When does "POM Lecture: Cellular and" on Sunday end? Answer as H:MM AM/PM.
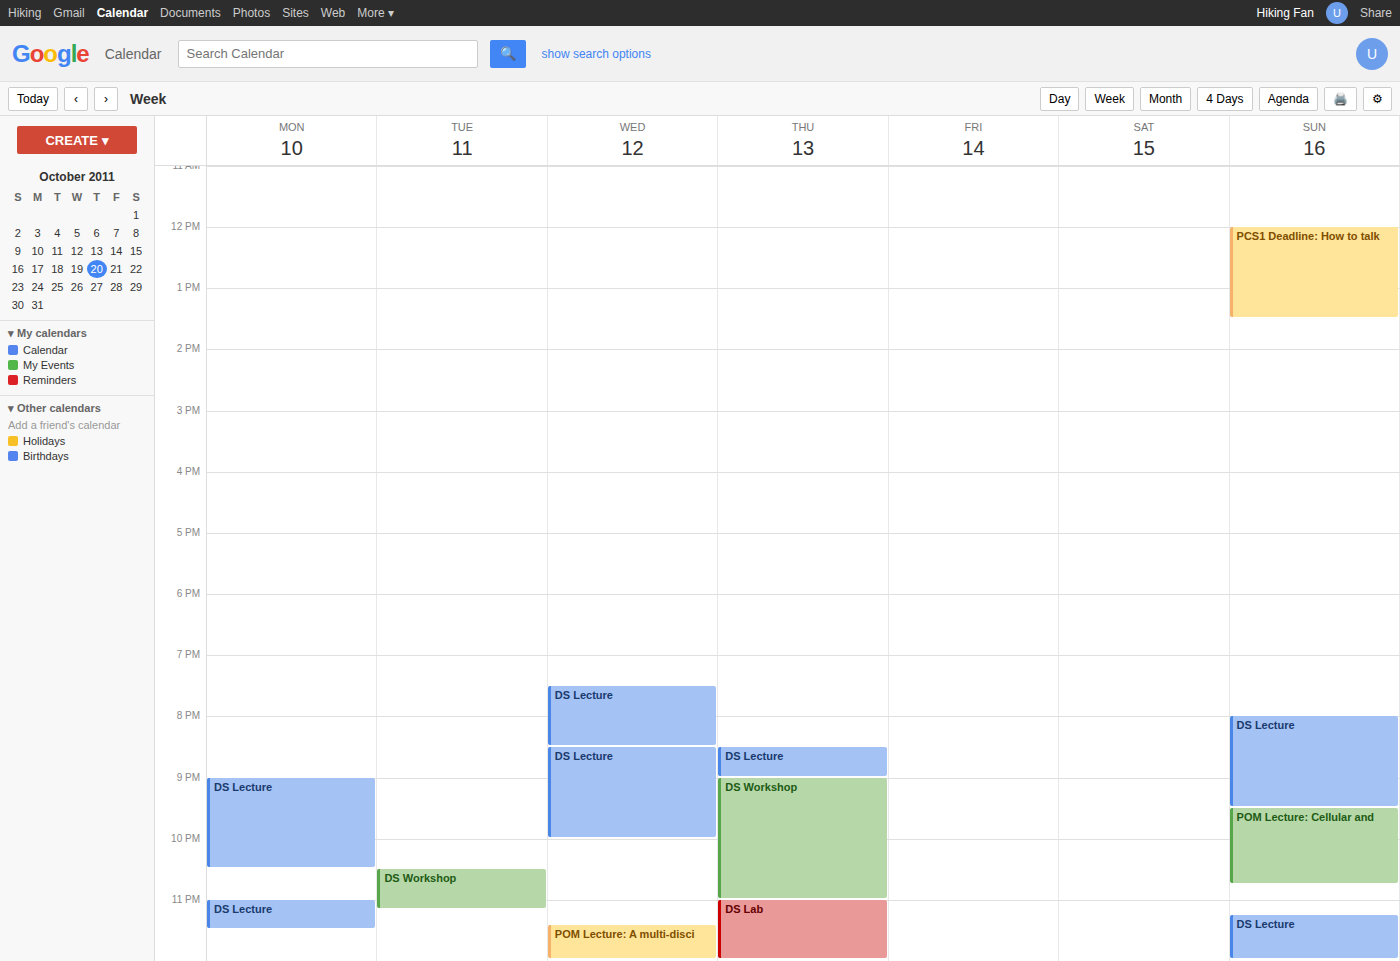
10:45 PM